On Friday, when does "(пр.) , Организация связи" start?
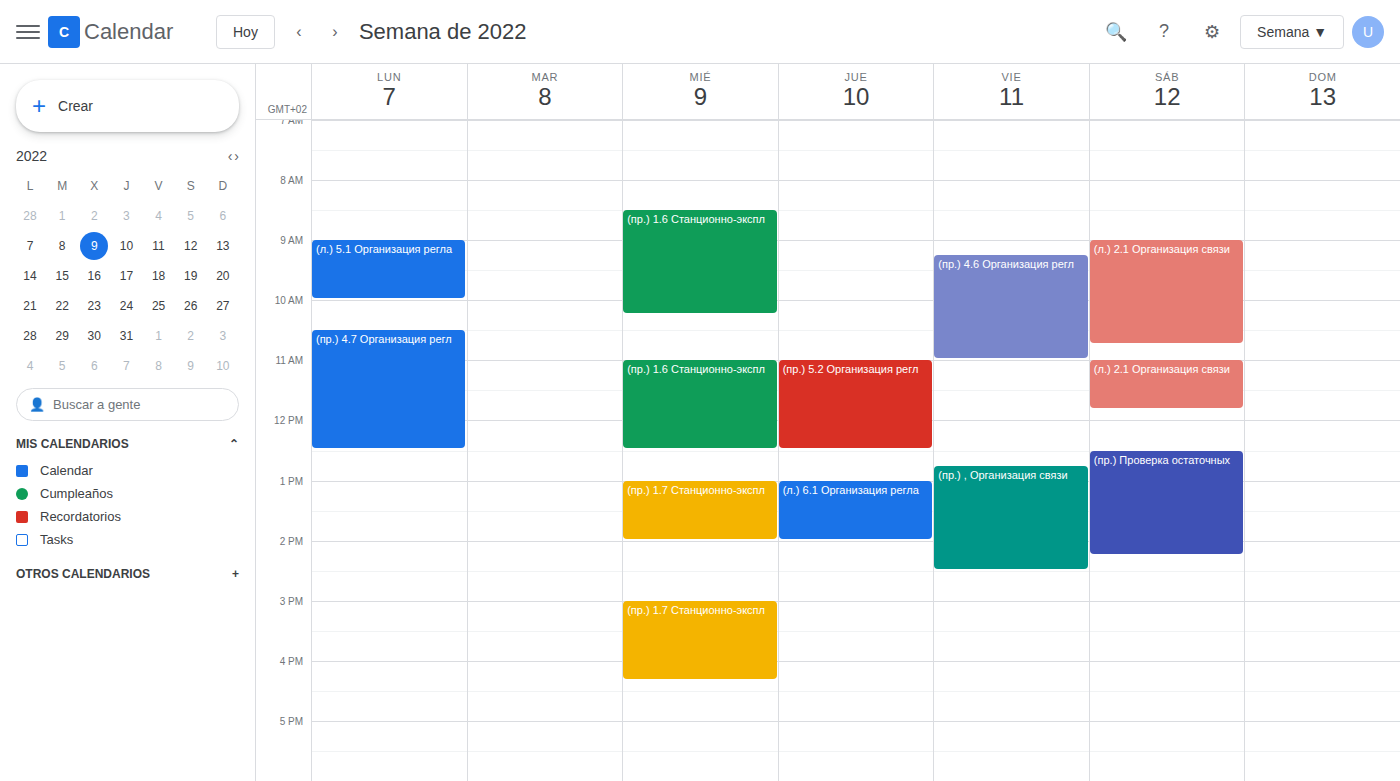
12:45 PM